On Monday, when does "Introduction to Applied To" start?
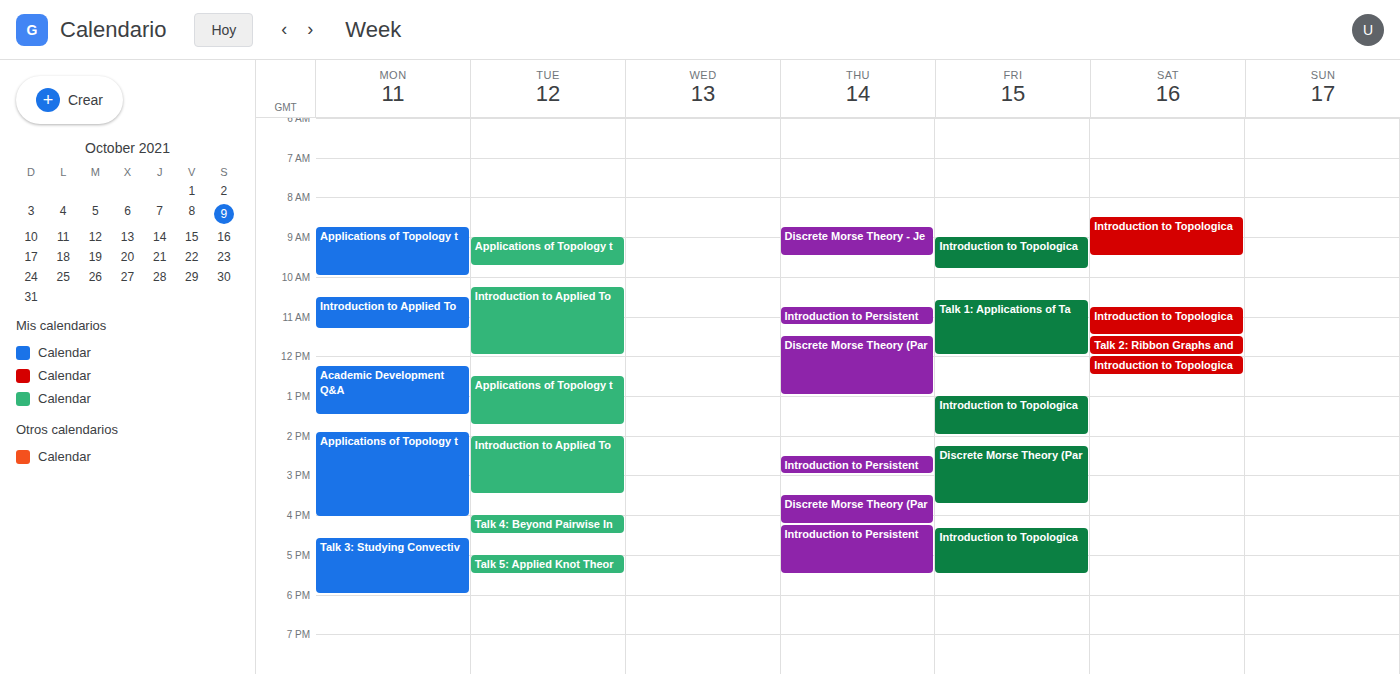
10:30 AM